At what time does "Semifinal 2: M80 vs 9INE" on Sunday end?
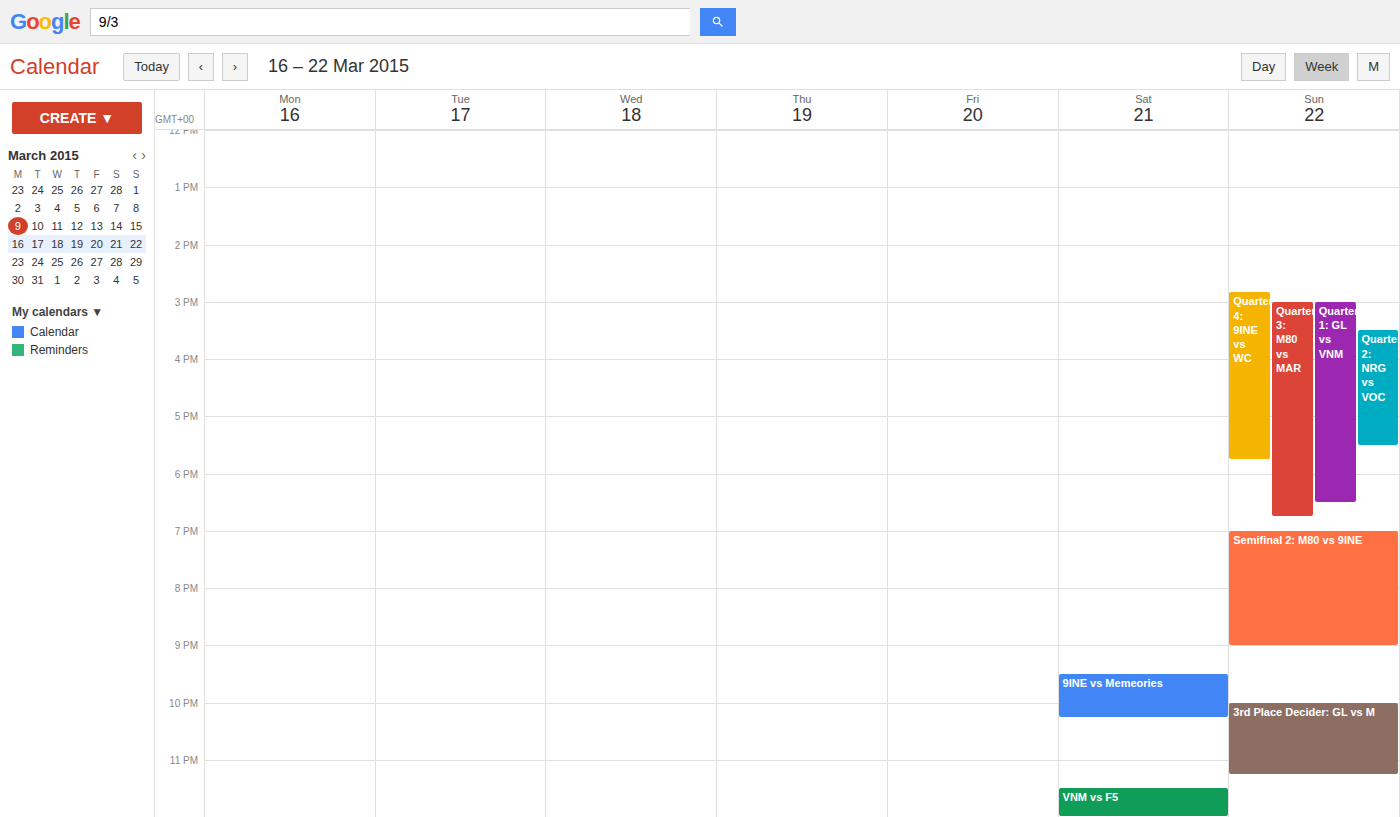
9:00 PM